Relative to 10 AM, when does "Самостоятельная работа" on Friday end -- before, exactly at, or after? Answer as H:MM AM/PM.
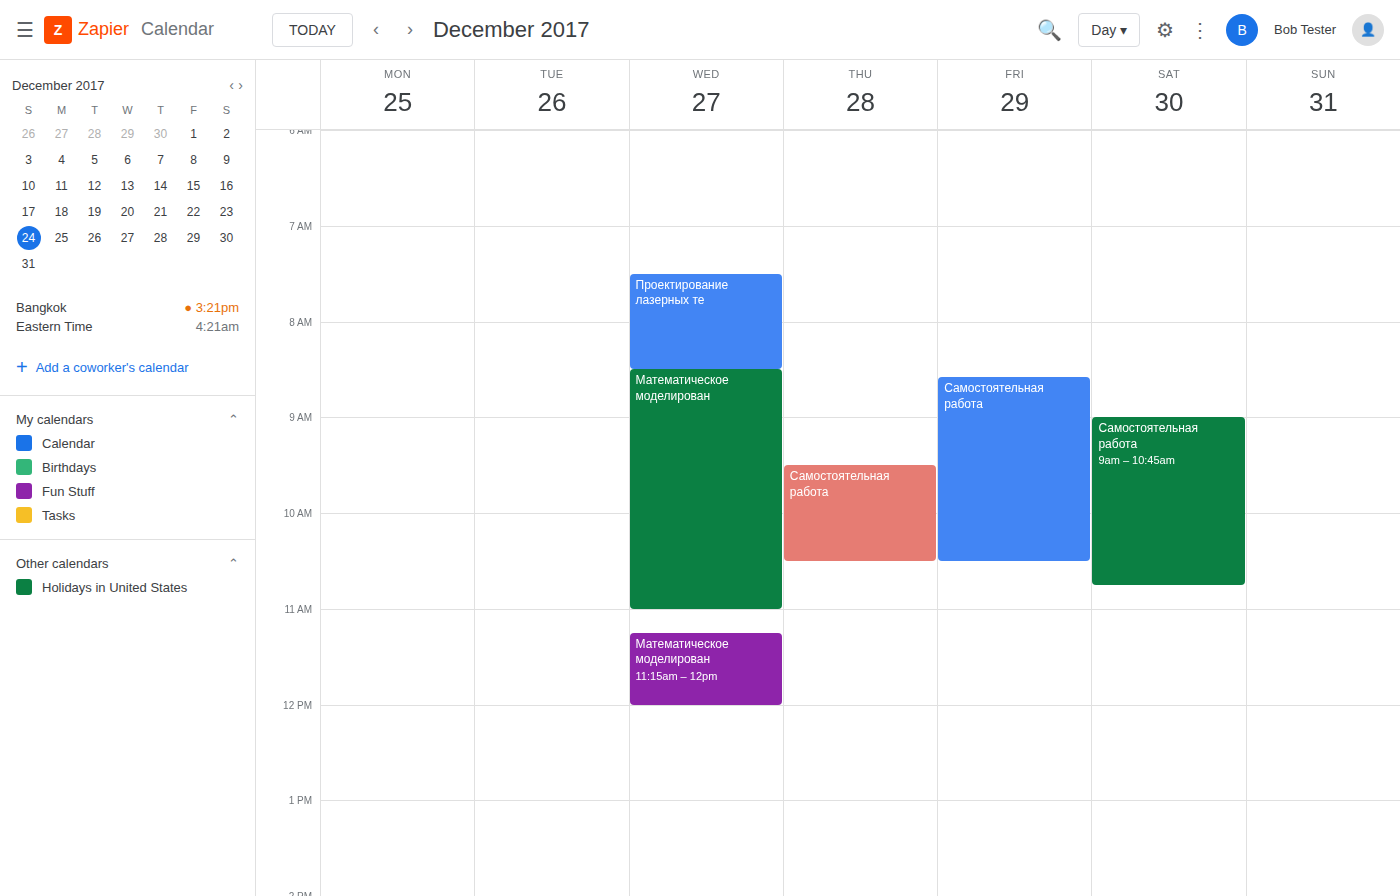
10:30 AM -- after 10 AM, 30 minutes below the 10 AM line.